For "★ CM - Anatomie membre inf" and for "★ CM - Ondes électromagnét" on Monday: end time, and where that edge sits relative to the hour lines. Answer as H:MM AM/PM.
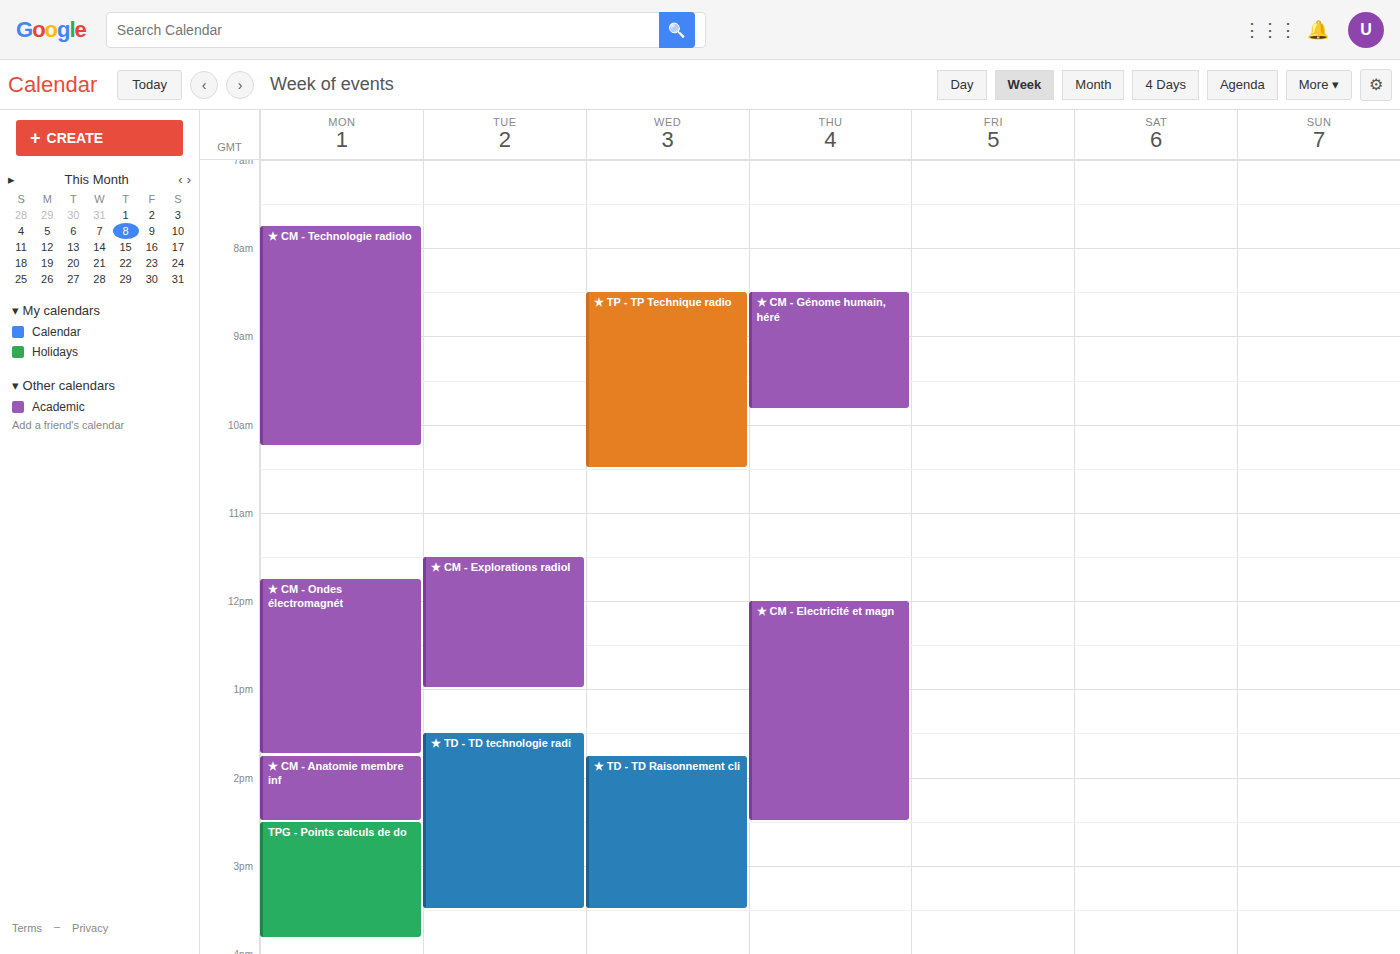
"★ CM - Anatomie membre inf": 2:30 PM, halfway between the 2 PM and 3 PM lines. "★ CM - Ondes électromagnét": 1:45 PM, neither: three quarters of the way from the 1 PM line to the 2 PM line.